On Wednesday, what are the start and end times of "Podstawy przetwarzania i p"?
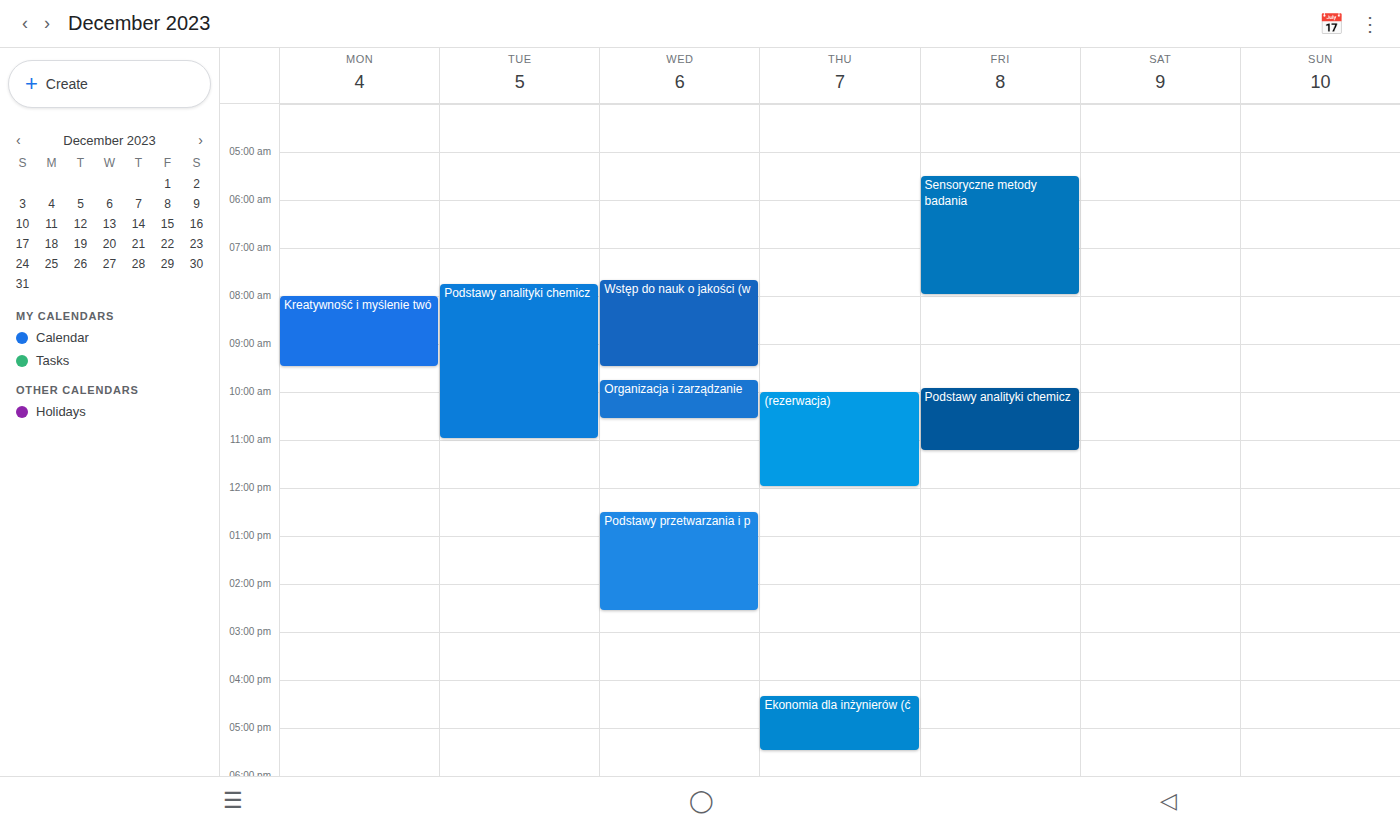
12:30 PM to 2:35 PM